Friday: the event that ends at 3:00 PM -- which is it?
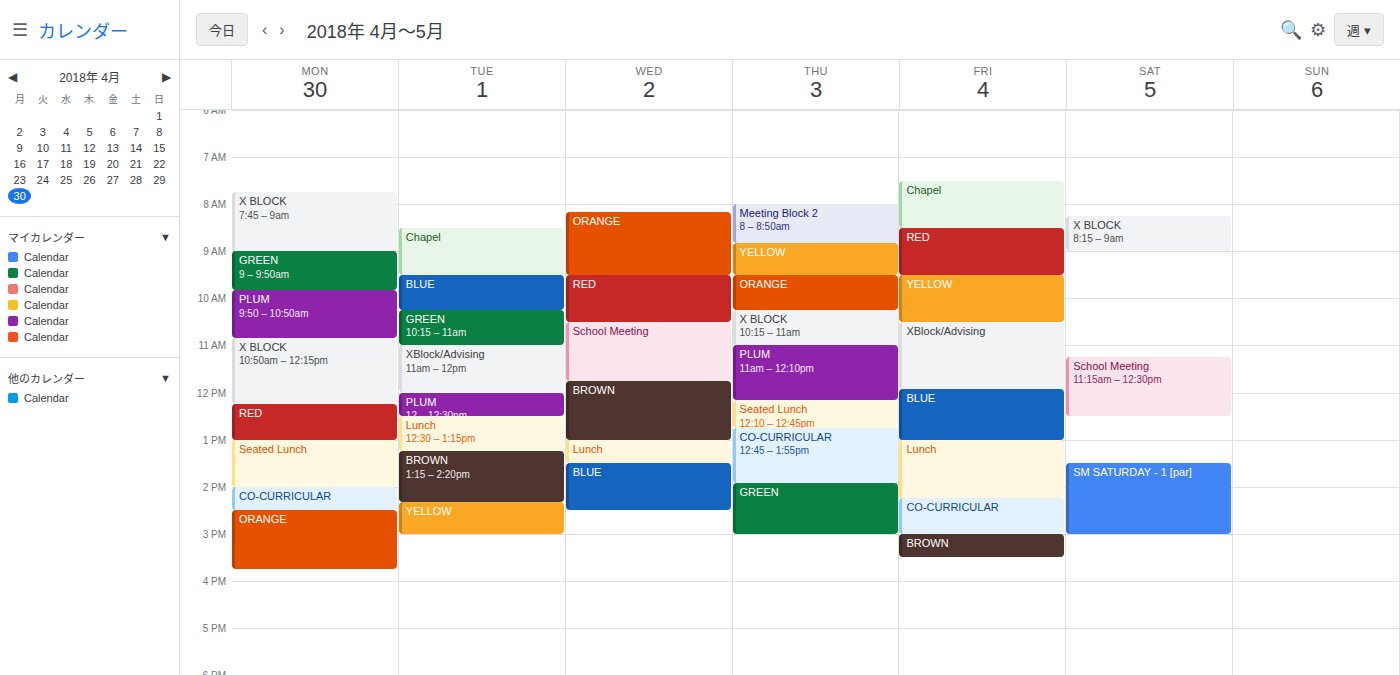
"CO-CURRICULAR"